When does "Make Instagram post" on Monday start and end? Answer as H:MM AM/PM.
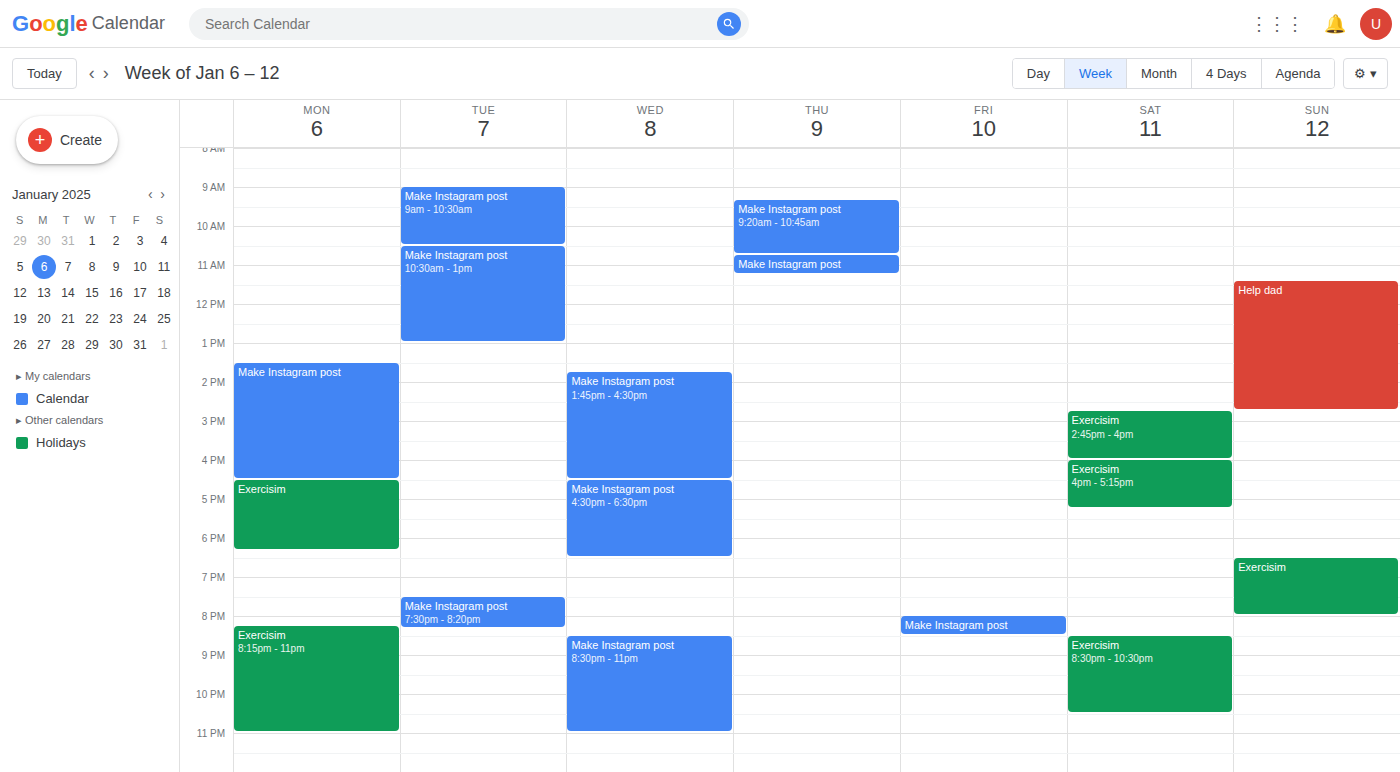
1:30 PM to 4:30 PM